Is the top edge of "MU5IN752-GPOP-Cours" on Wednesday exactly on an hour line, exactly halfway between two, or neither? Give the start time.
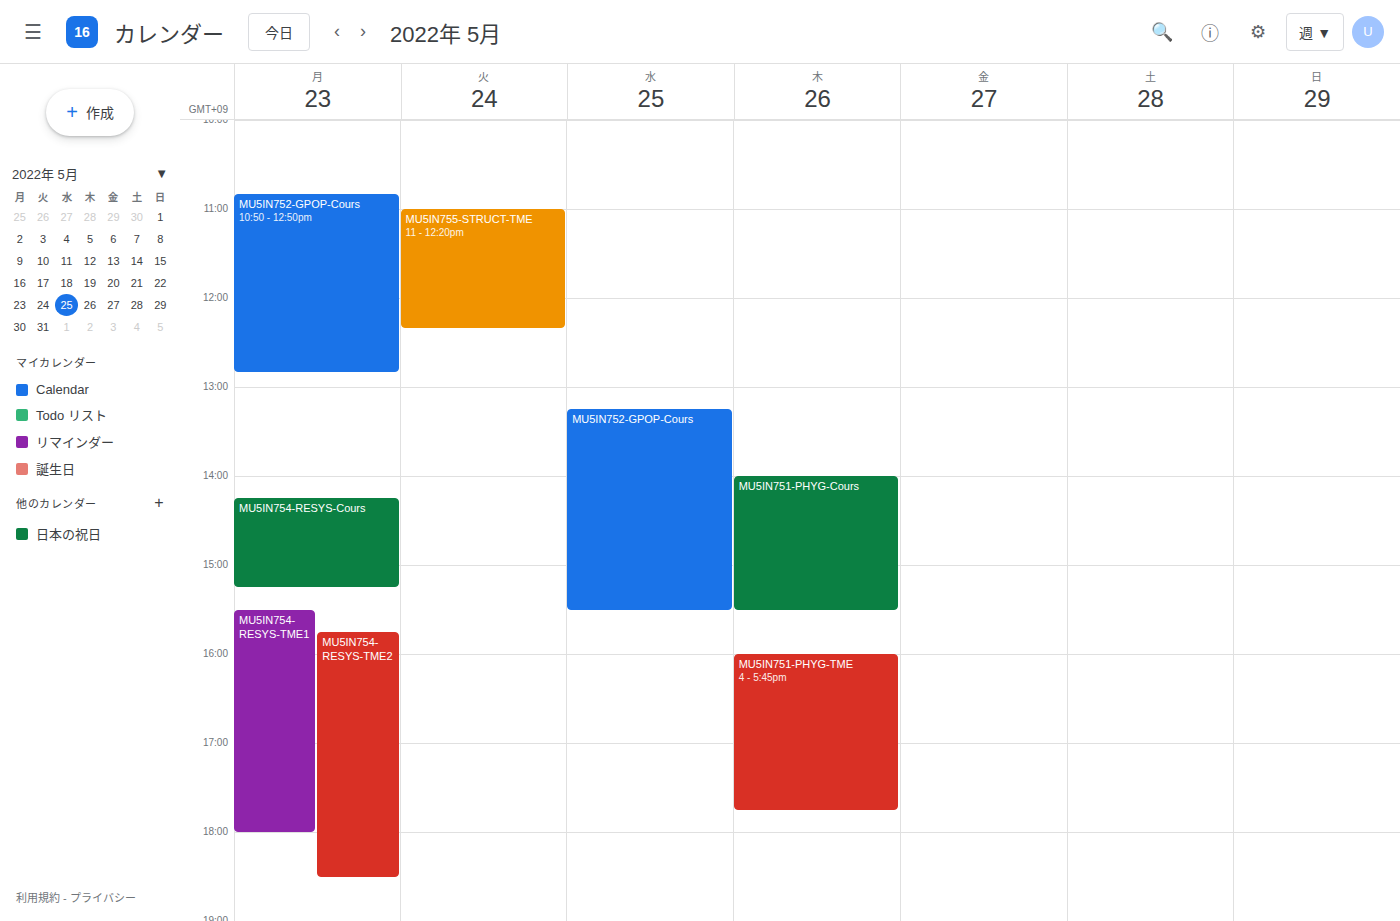
1:15 PM -- neither: a quarter of the way from the 1 PM line to the 2 PM line.